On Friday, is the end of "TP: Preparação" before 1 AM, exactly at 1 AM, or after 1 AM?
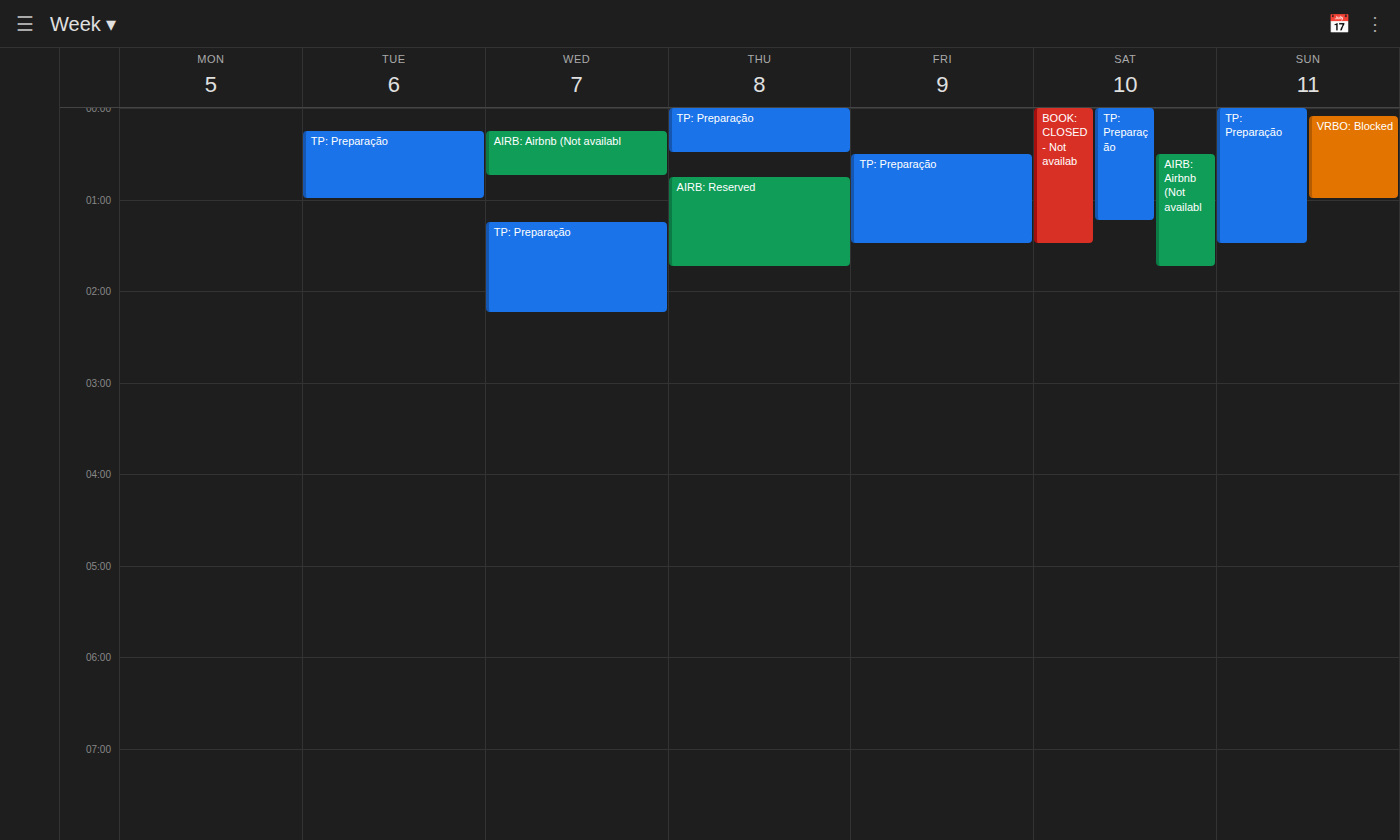
1:30 AM -- after 1 AM, 30 minutes below the 1 AM line.